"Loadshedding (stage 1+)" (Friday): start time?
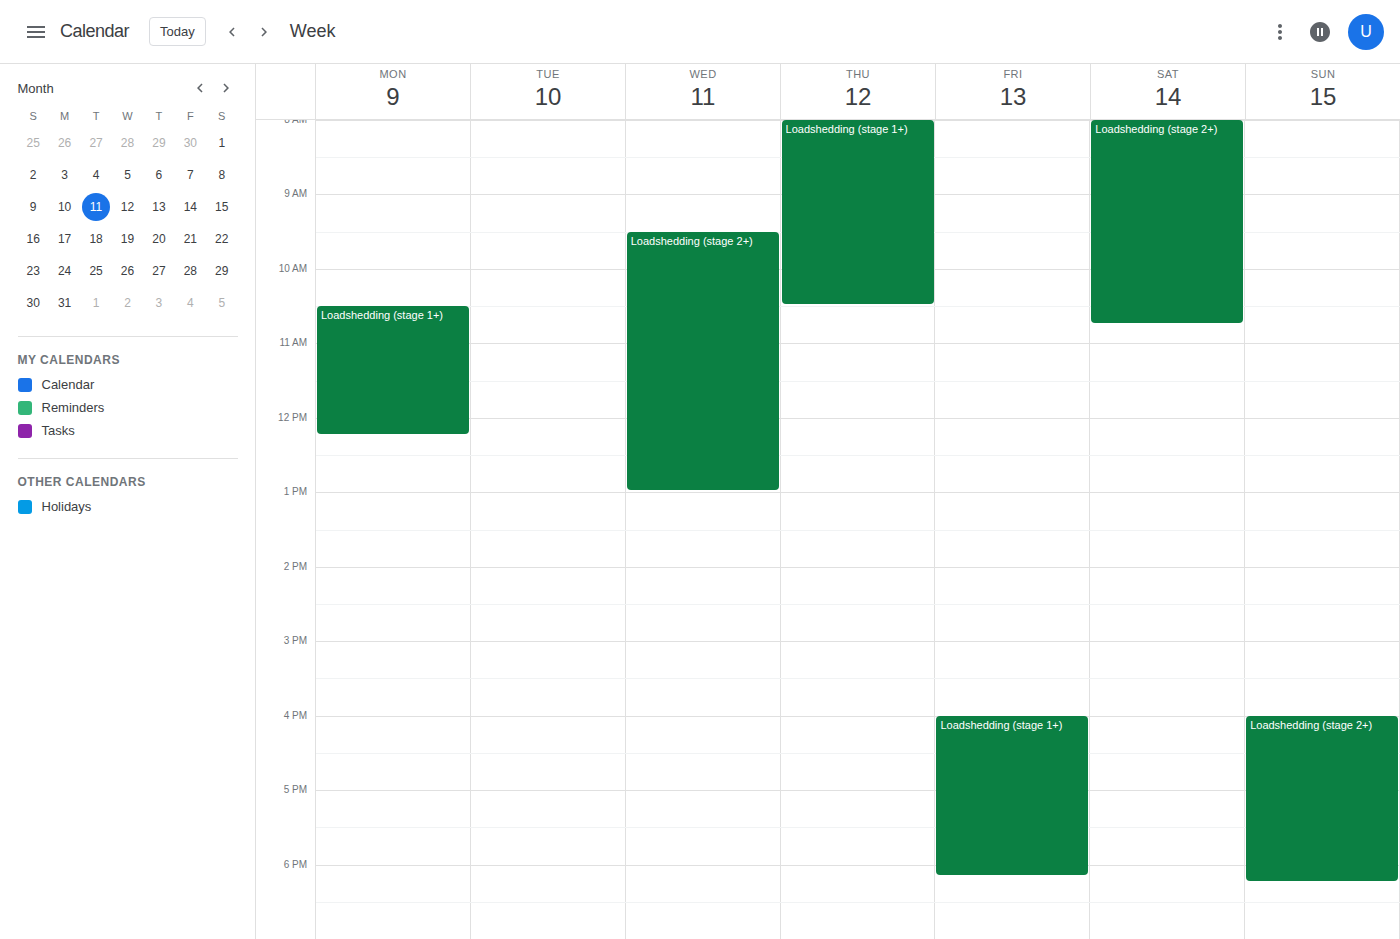
4:00 PM